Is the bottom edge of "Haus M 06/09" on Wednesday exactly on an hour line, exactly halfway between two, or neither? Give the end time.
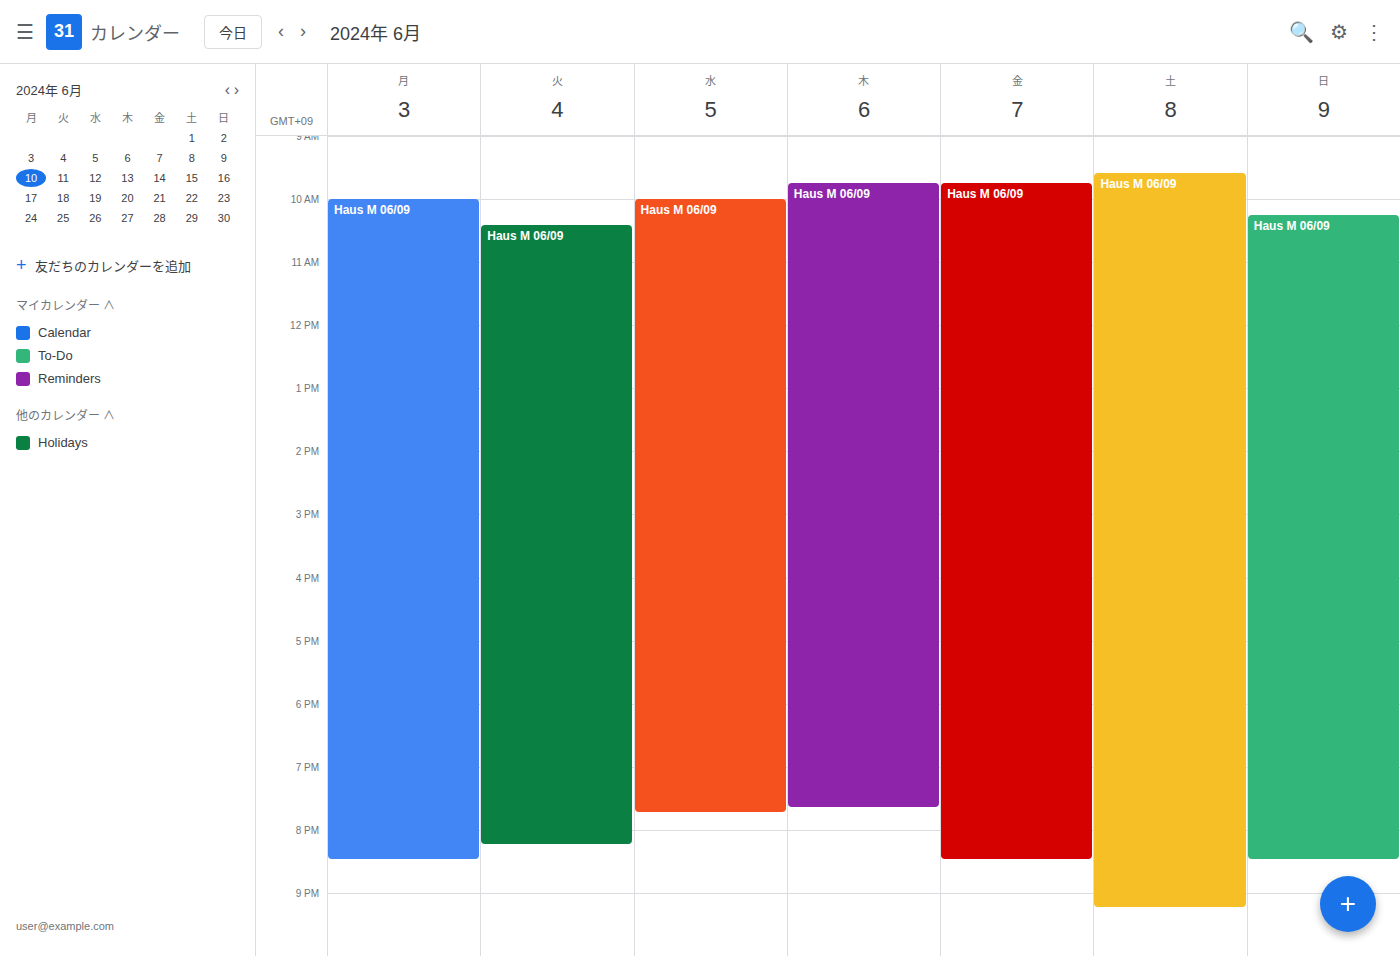
19:45 -- neither: three quarters of the way from the 19:00 line to the 20:00 line.